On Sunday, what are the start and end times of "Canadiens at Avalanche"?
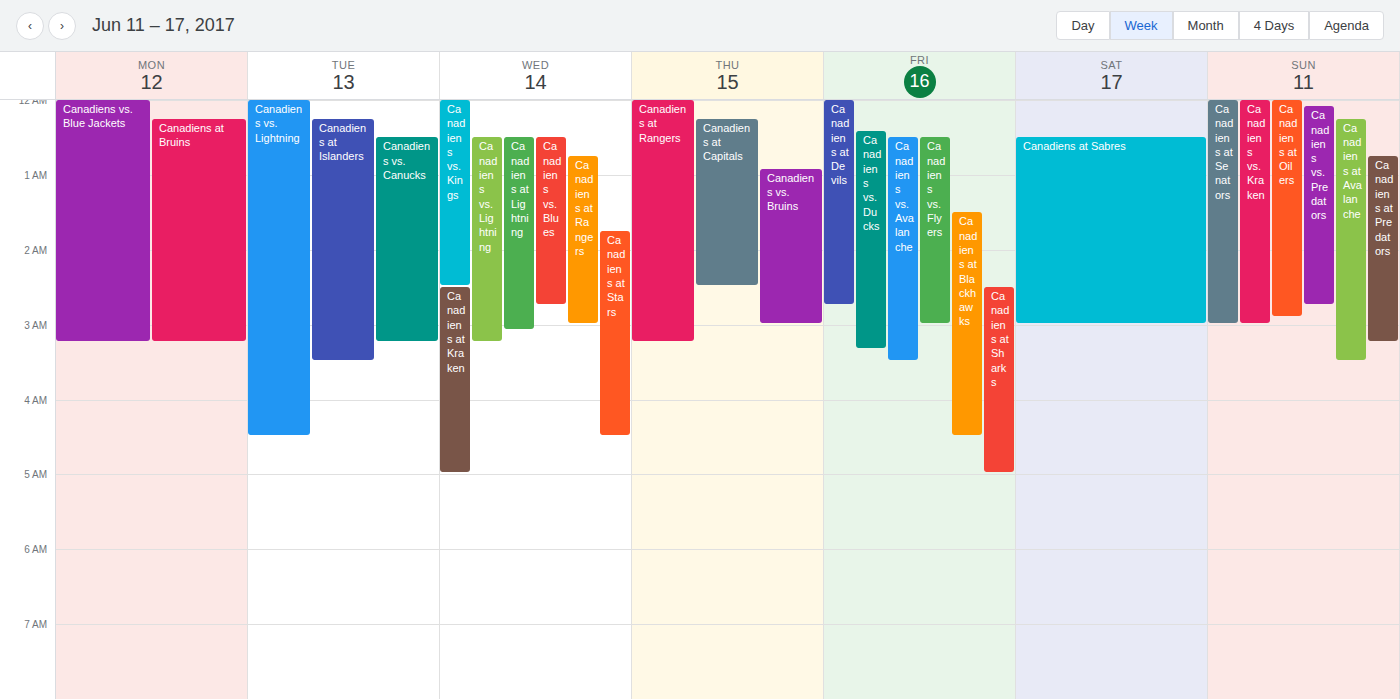
12:15 AM to 3:30 AM